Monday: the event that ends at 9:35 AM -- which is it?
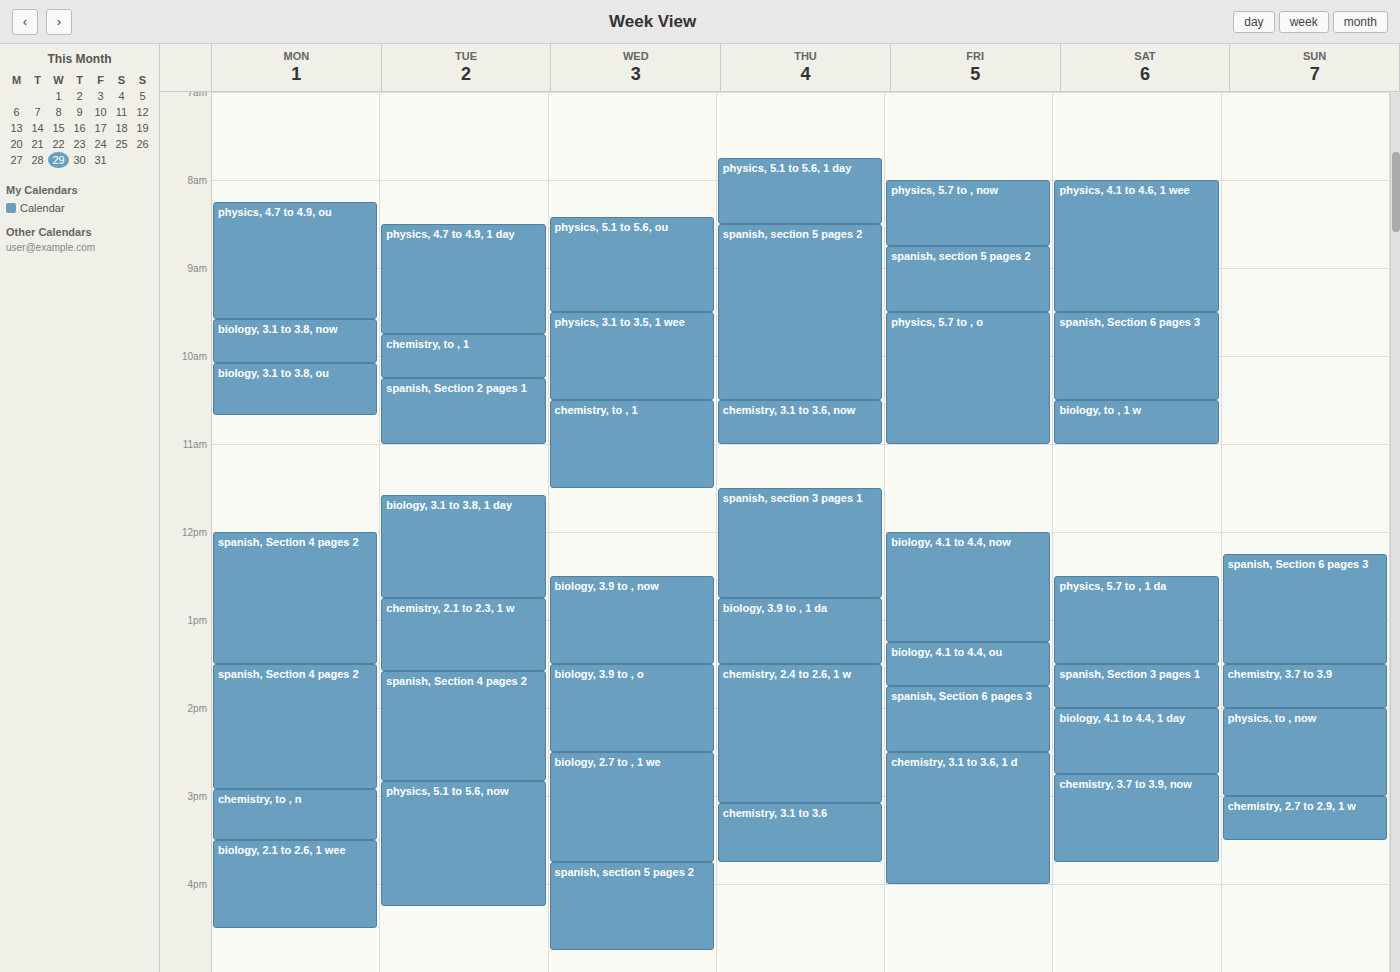
"physics, 4.7 to 4.9, ou"